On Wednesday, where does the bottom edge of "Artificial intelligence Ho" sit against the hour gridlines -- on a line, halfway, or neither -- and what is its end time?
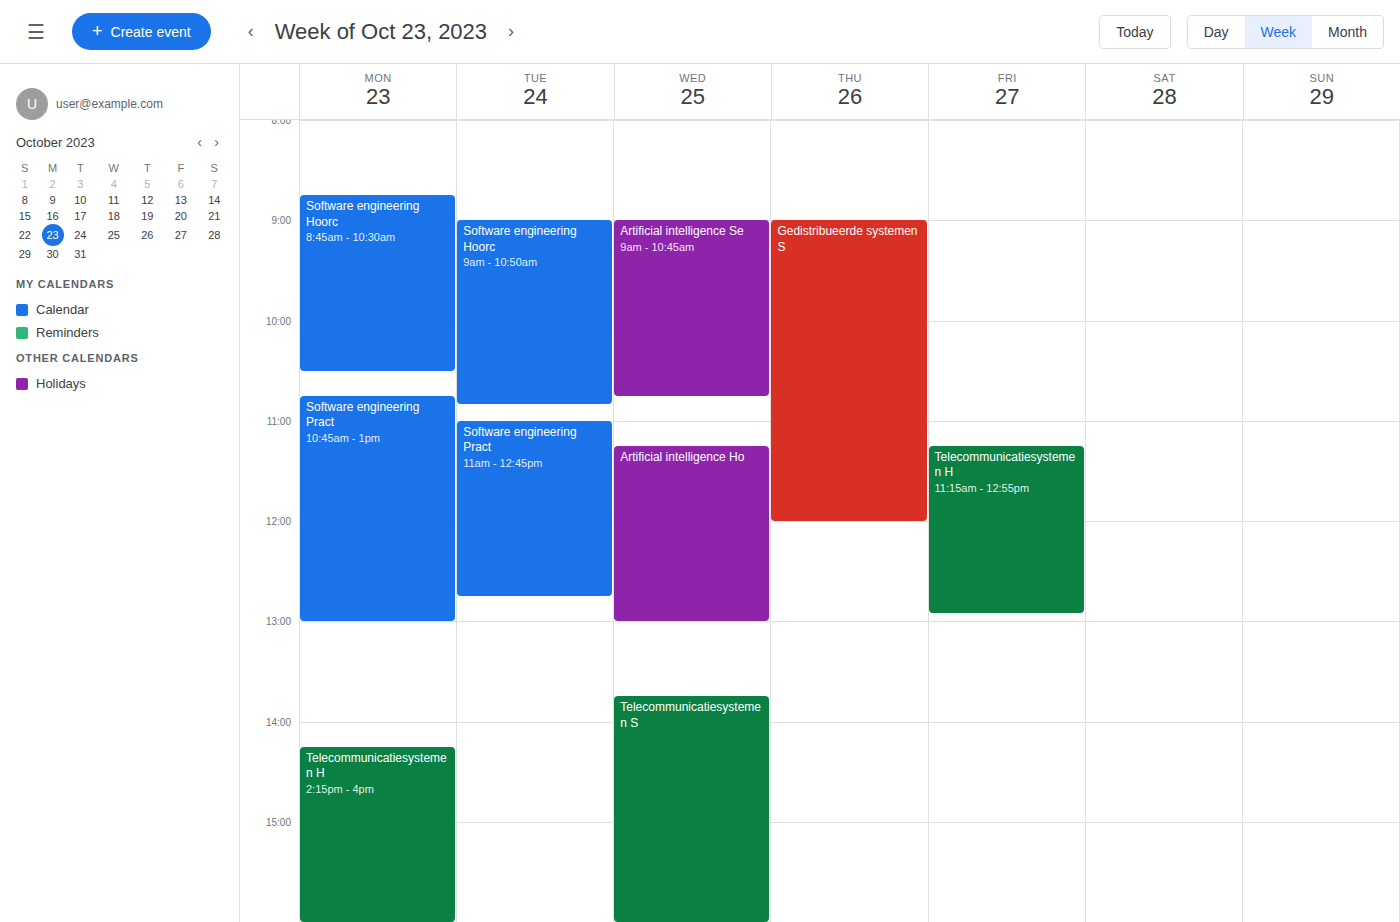
1:00 PM -- exactly on the 1 PM line.